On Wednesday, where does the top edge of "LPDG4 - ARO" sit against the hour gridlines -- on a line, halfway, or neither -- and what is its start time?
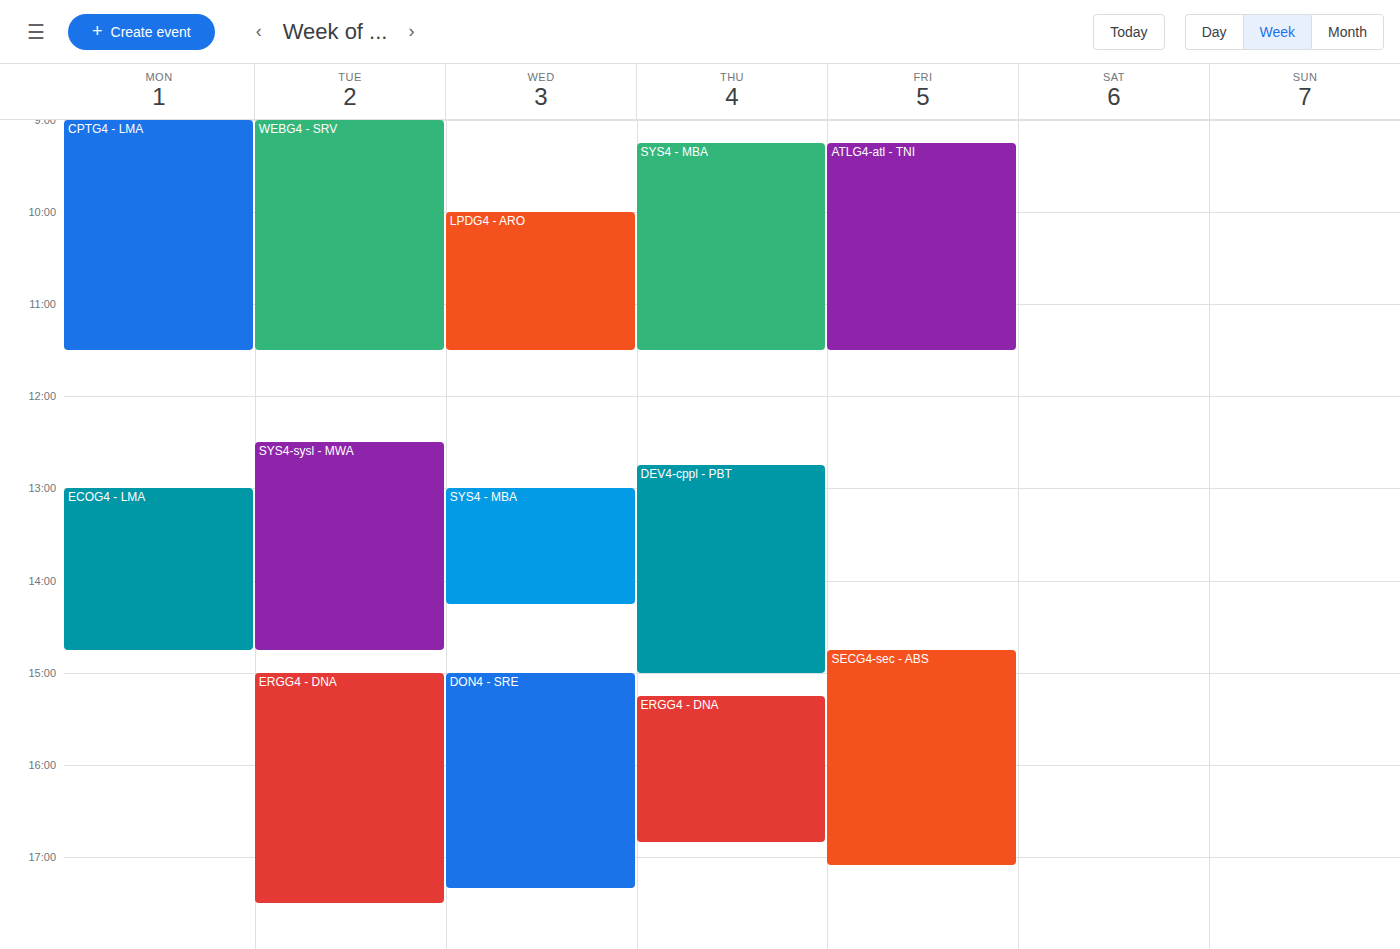
10:00 AM -- exactly on the 10 AM line.